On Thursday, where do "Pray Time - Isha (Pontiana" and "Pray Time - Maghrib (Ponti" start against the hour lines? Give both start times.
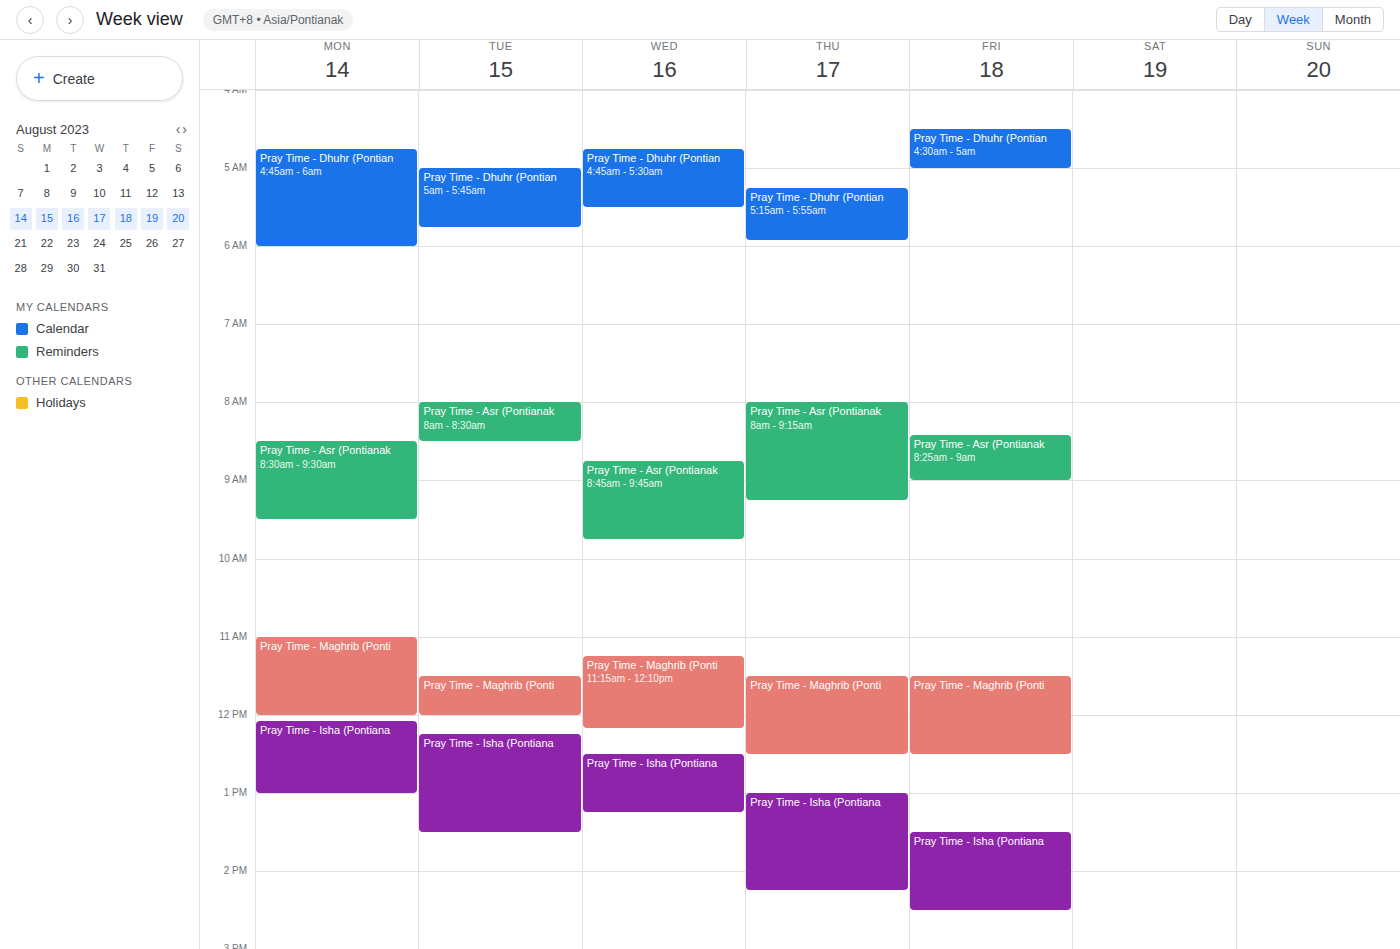
"Pray Time - Isha (Pontiana": 1:00 PM, exactly on the 1 PM line. "Pray Time - Maghrib (Ponti": 11:30 AM, halfway between the 11 AM and 12 PM lines.